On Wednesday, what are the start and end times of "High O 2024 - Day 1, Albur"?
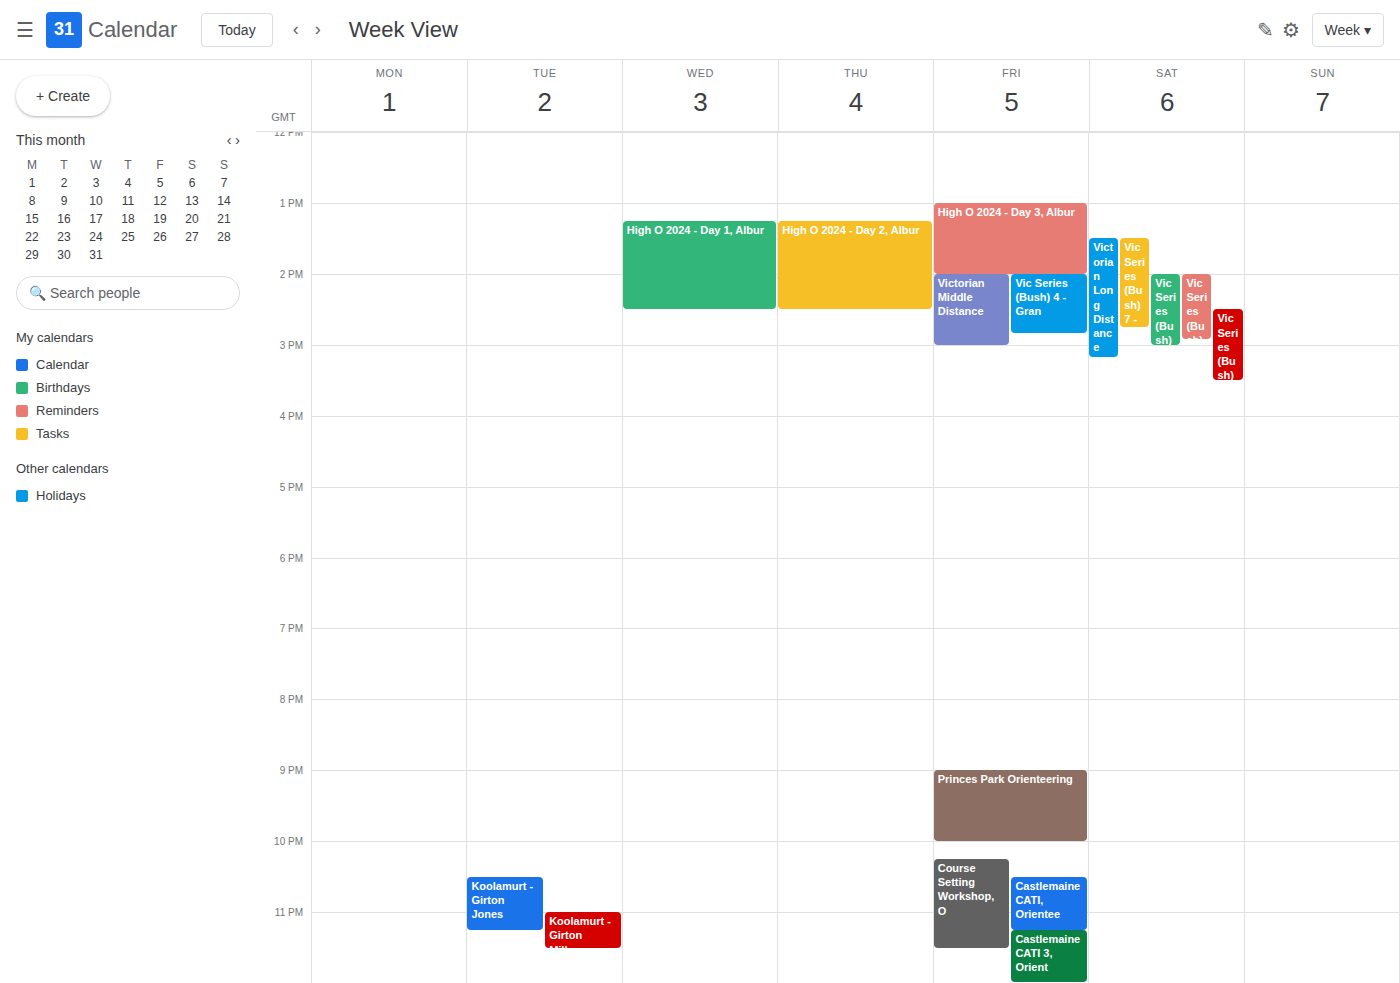
1:15 PM to 2:30 PM